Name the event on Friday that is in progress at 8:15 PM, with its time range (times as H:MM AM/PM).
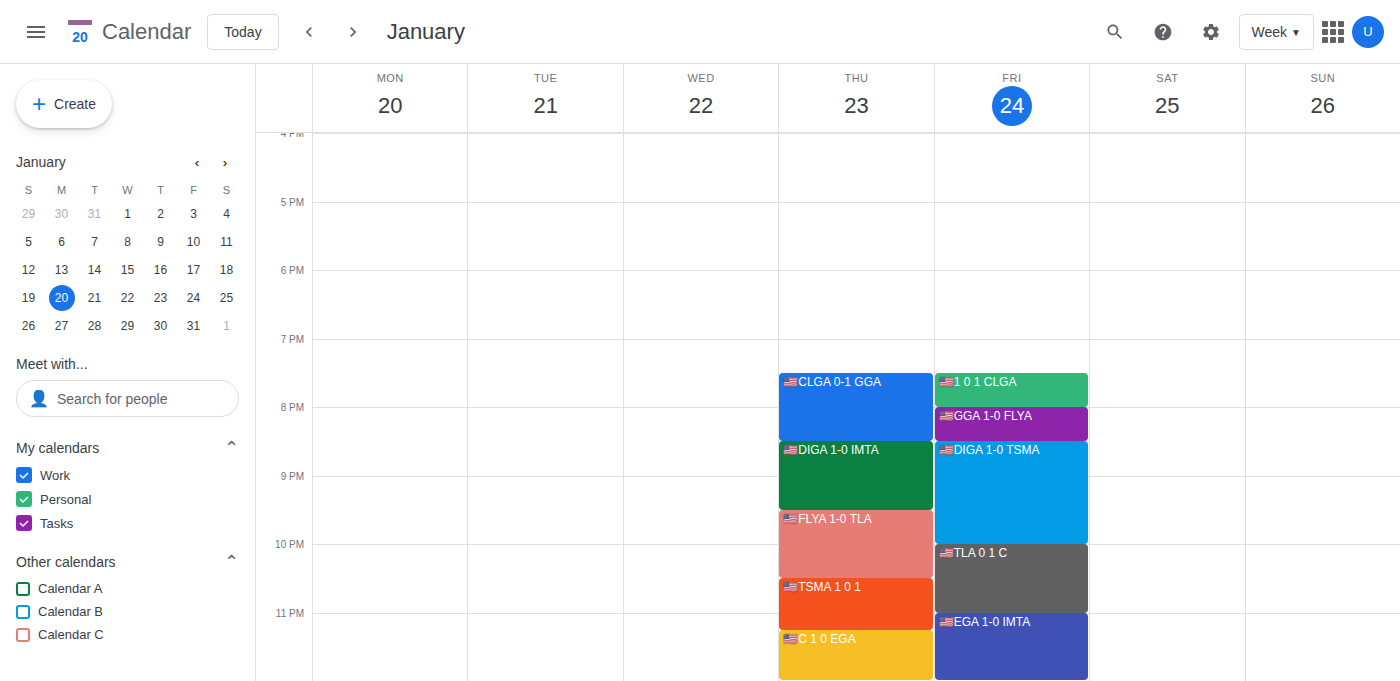
"🇺🇸GGA 1-0 FLYA", 8:00 PM to 8:30 PM